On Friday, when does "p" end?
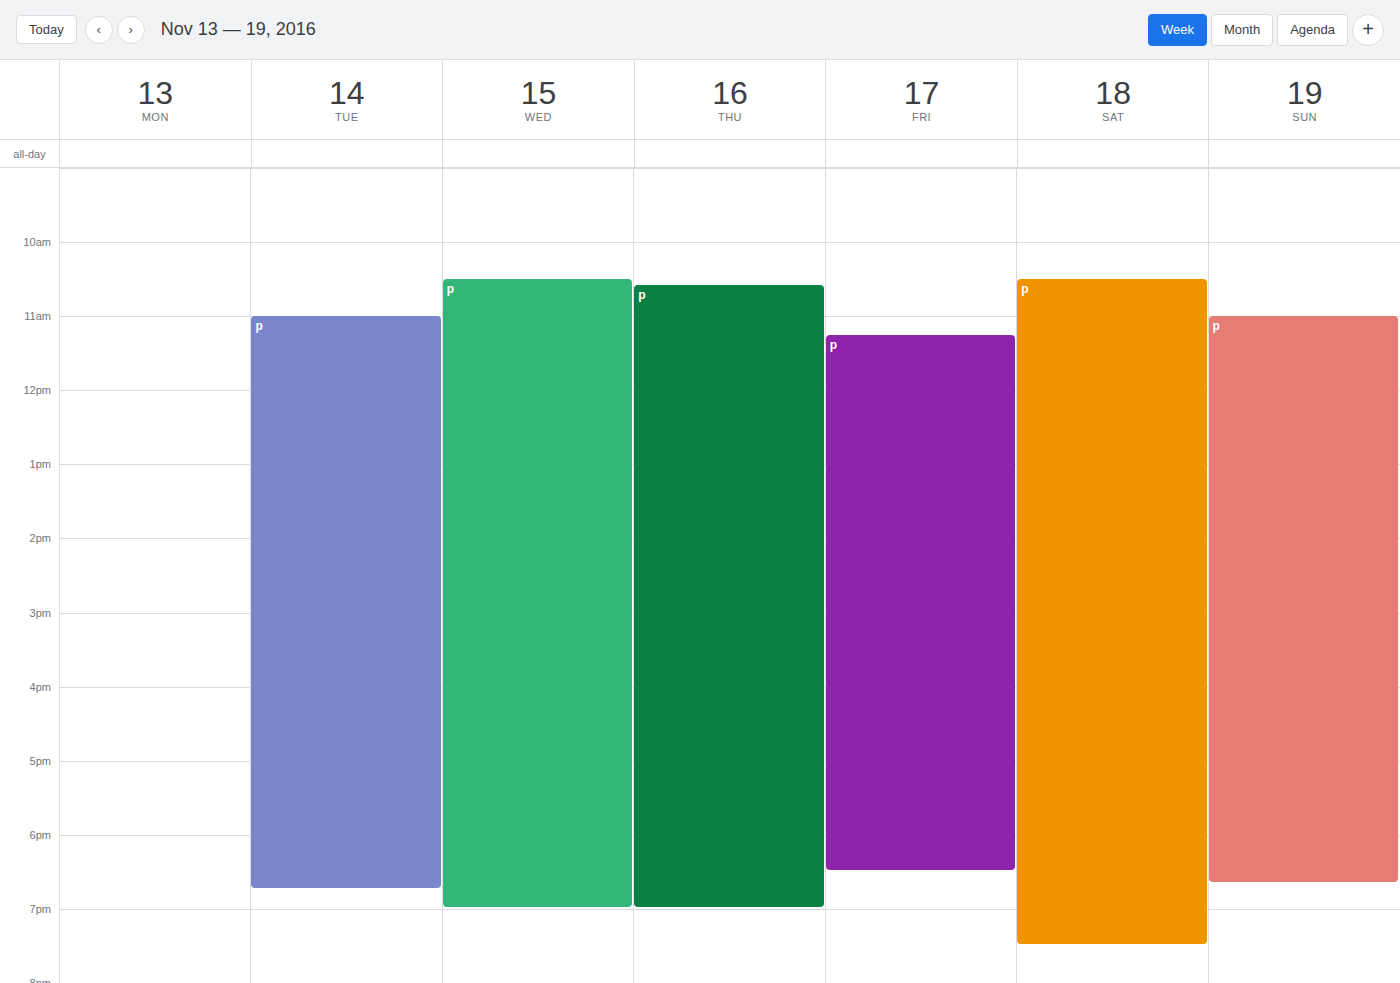
6:30 PM